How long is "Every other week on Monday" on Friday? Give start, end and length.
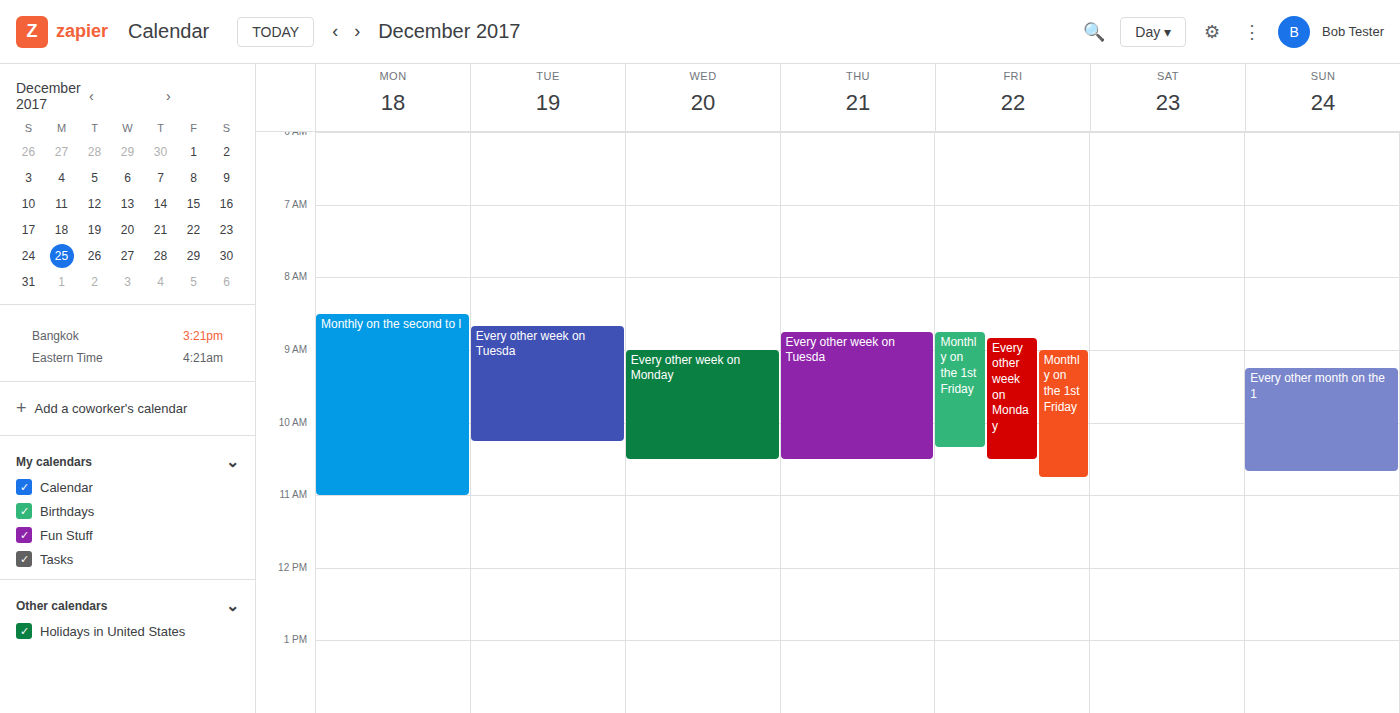
8:50 AM to 10:30 AM, 1 hour 40 minutes